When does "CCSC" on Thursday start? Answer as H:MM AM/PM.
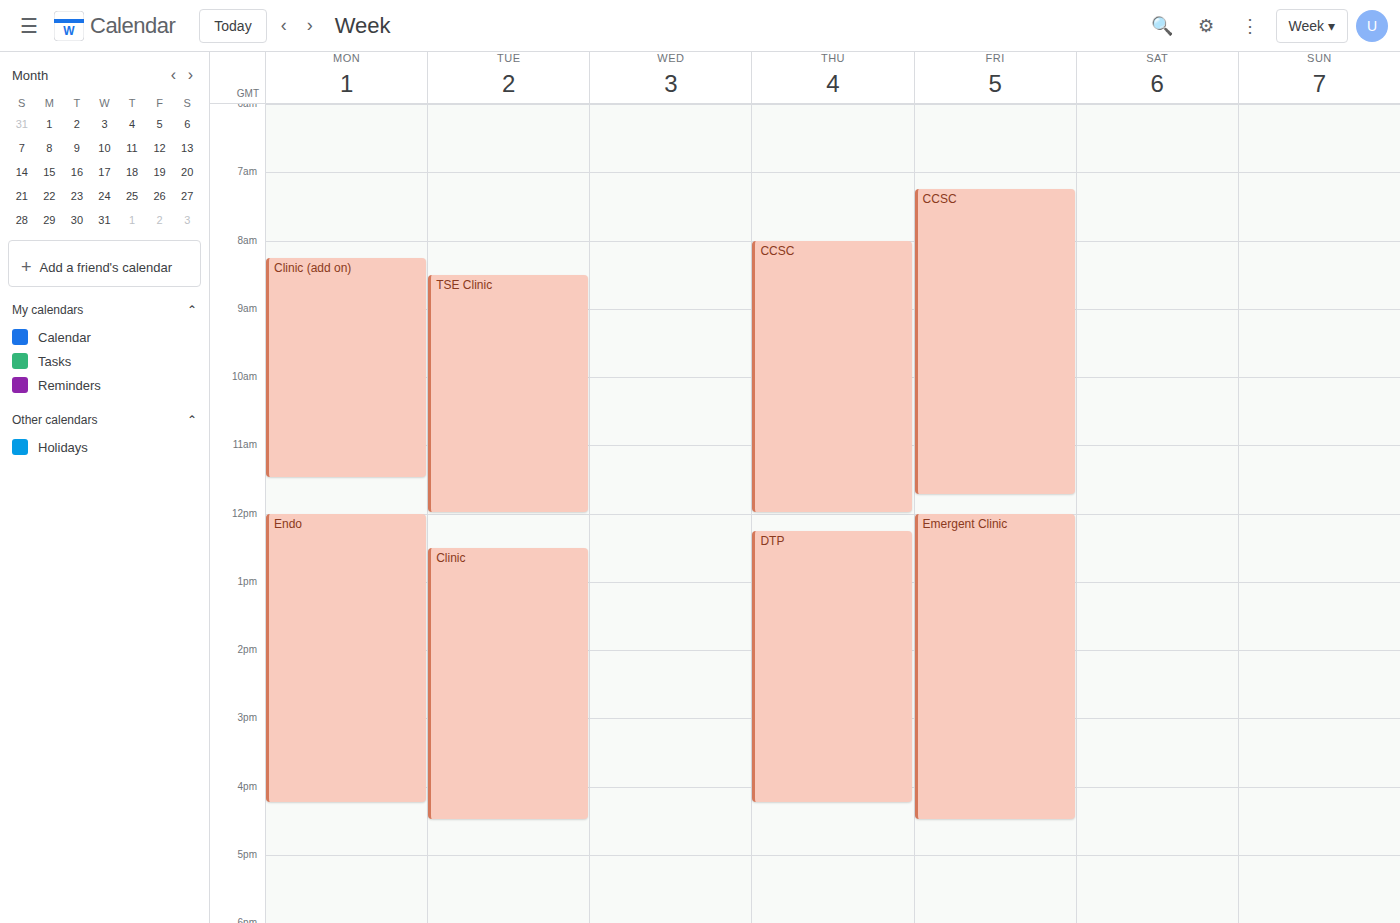
8:00 AM